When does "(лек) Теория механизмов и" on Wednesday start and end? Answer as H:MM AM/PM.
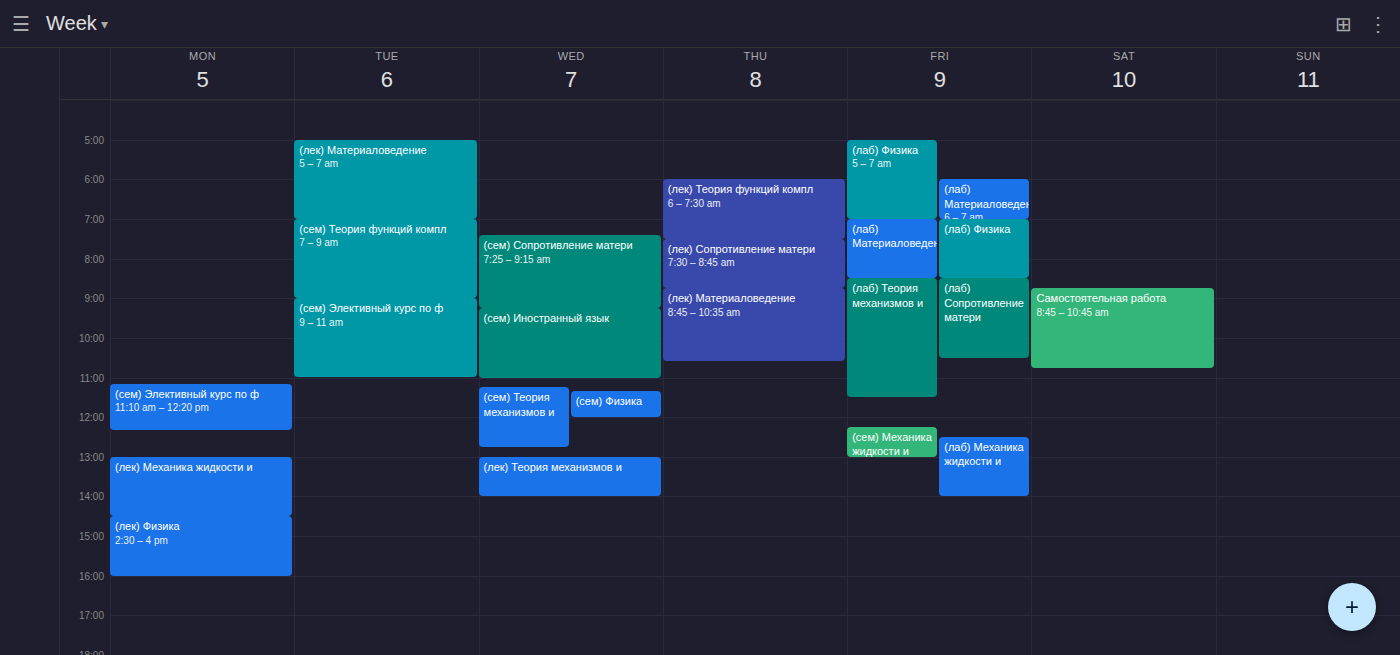
1:00 PM to 2:00 PM